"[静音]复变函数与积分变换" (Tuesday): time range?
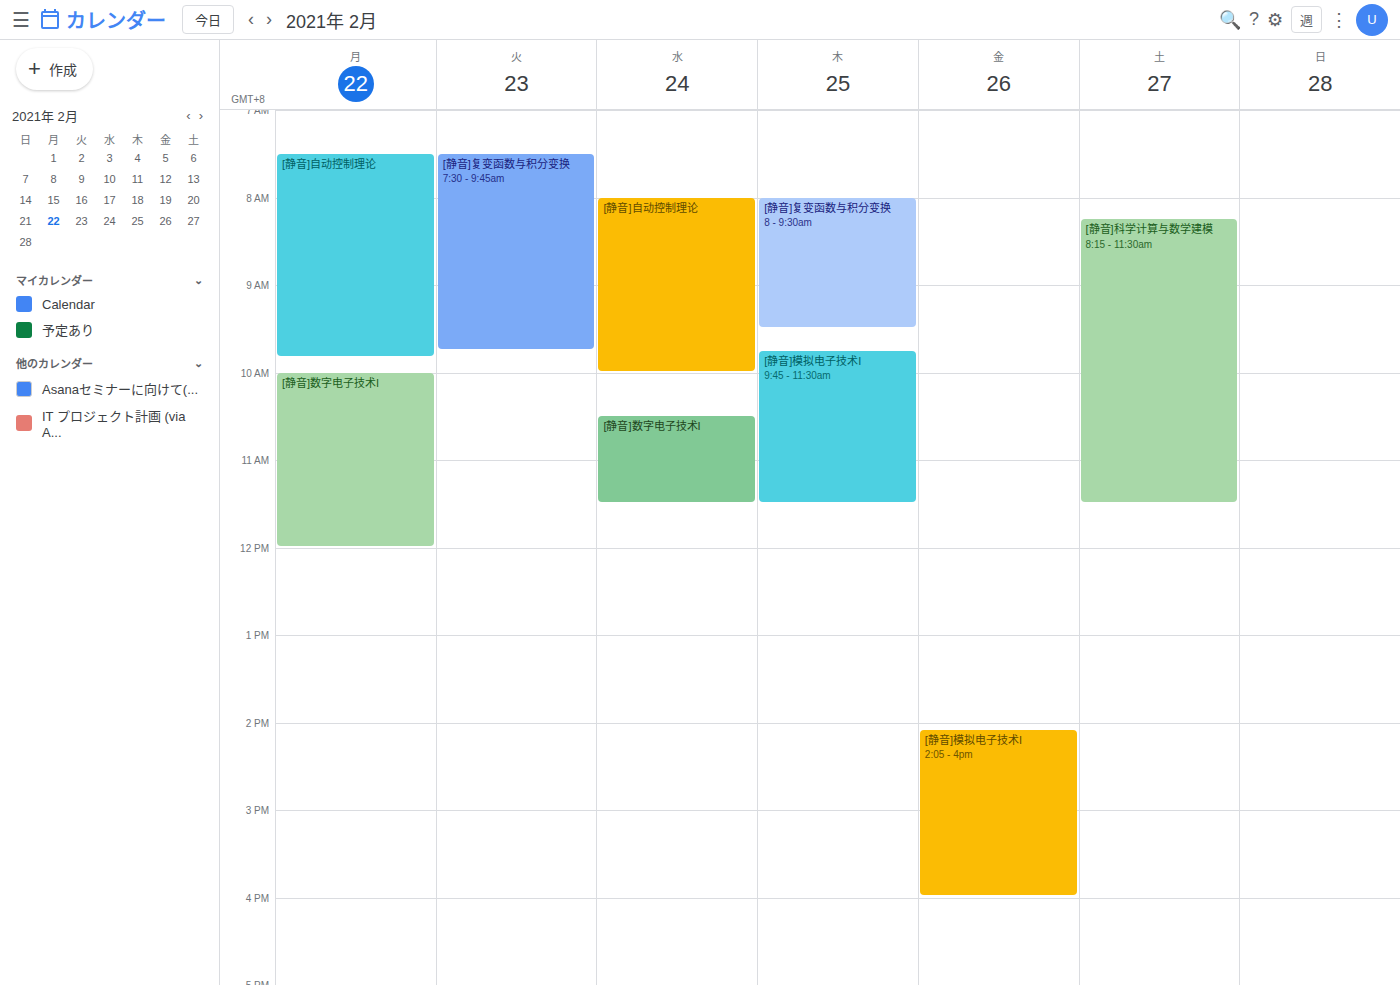
7:30 AM to 9:45 AM